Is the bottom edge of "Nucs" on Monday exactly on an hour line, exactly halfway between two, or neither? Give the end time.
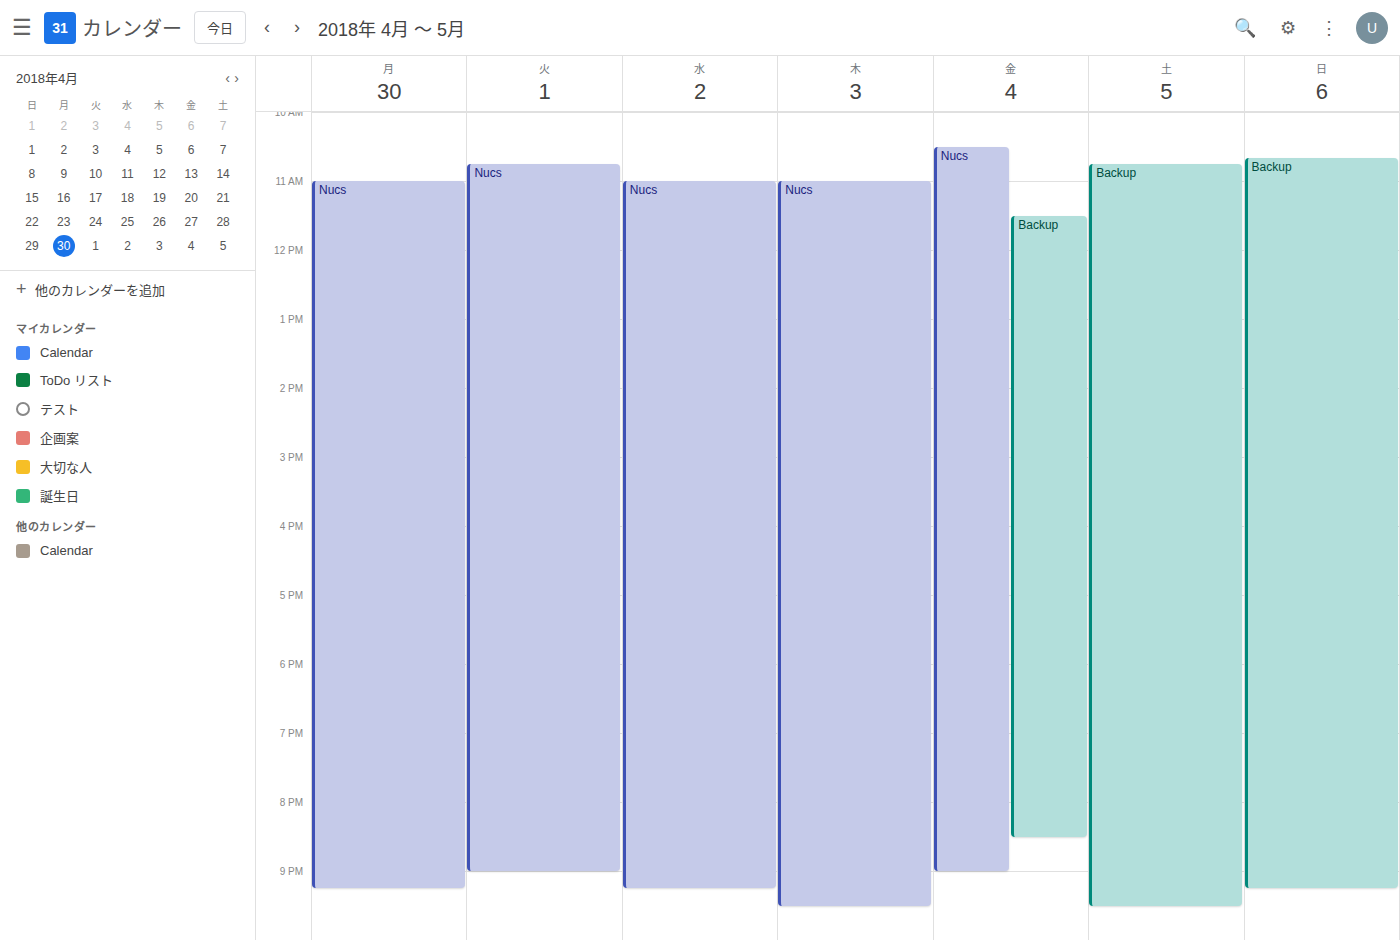
9:15 PM -- neither: a quarter of the way from the 9 PM line to the 10 PM line.